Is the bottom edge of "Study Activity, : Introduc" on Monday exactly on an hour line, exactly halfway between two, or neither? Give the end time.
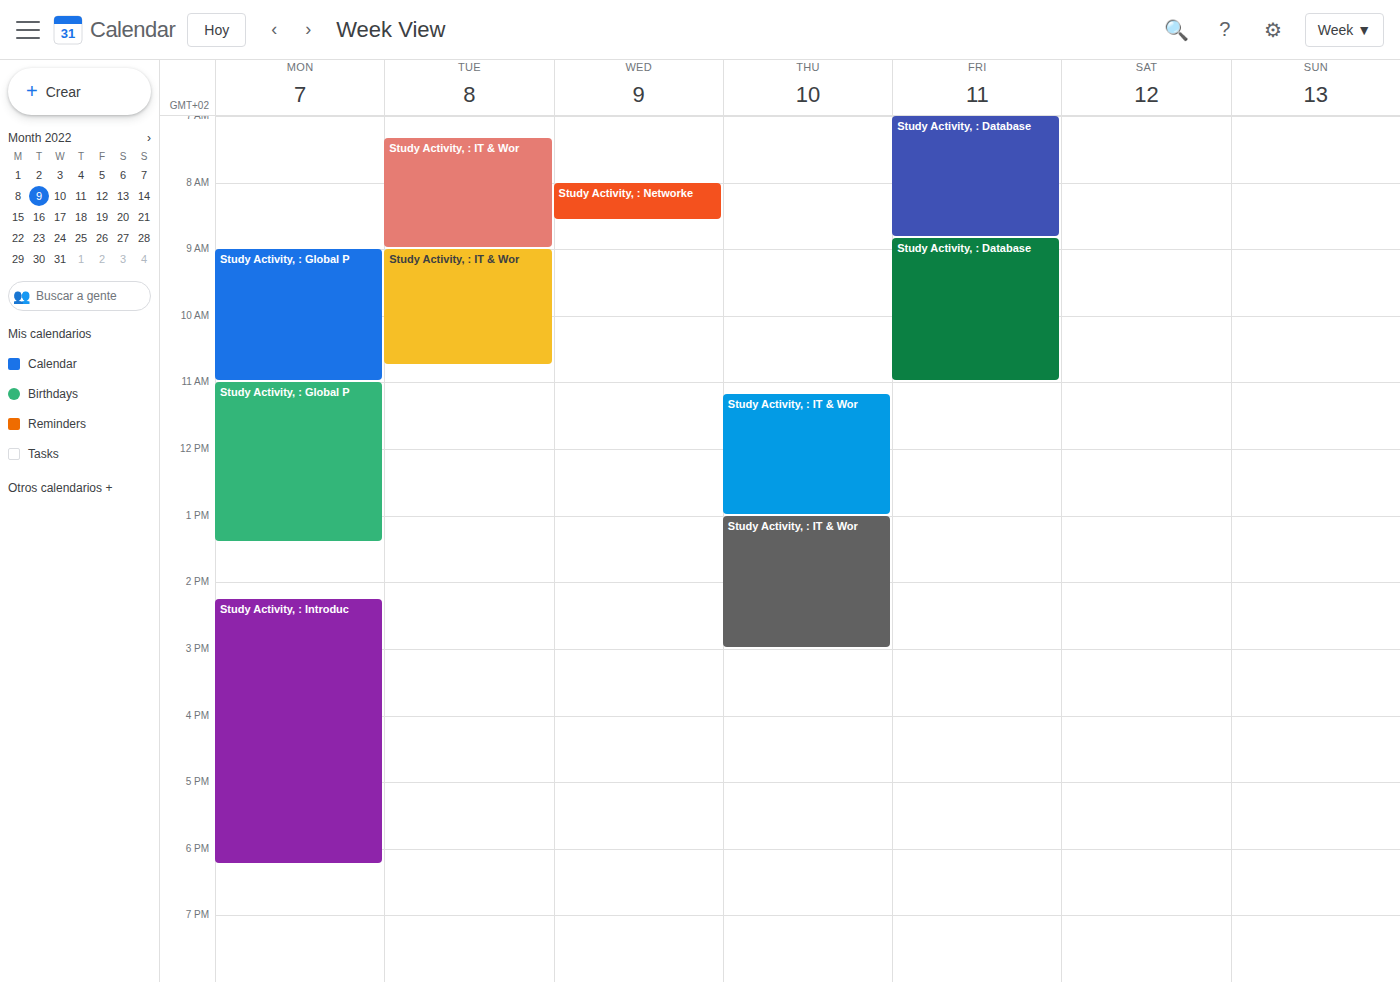
6:15 PM -- neither: a quarter of the way from the 6 PM line to the 7 PM line.